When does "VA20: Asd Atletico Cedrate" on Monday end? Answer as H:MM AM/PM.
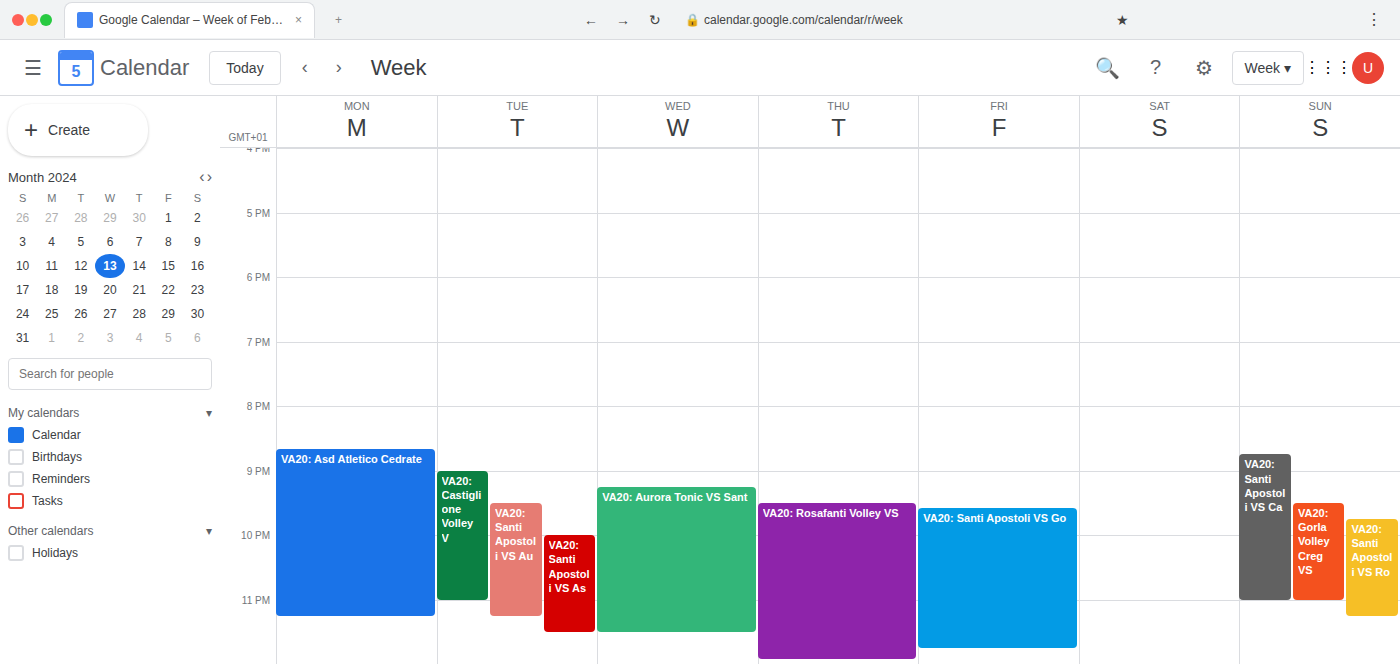
11:15 PM